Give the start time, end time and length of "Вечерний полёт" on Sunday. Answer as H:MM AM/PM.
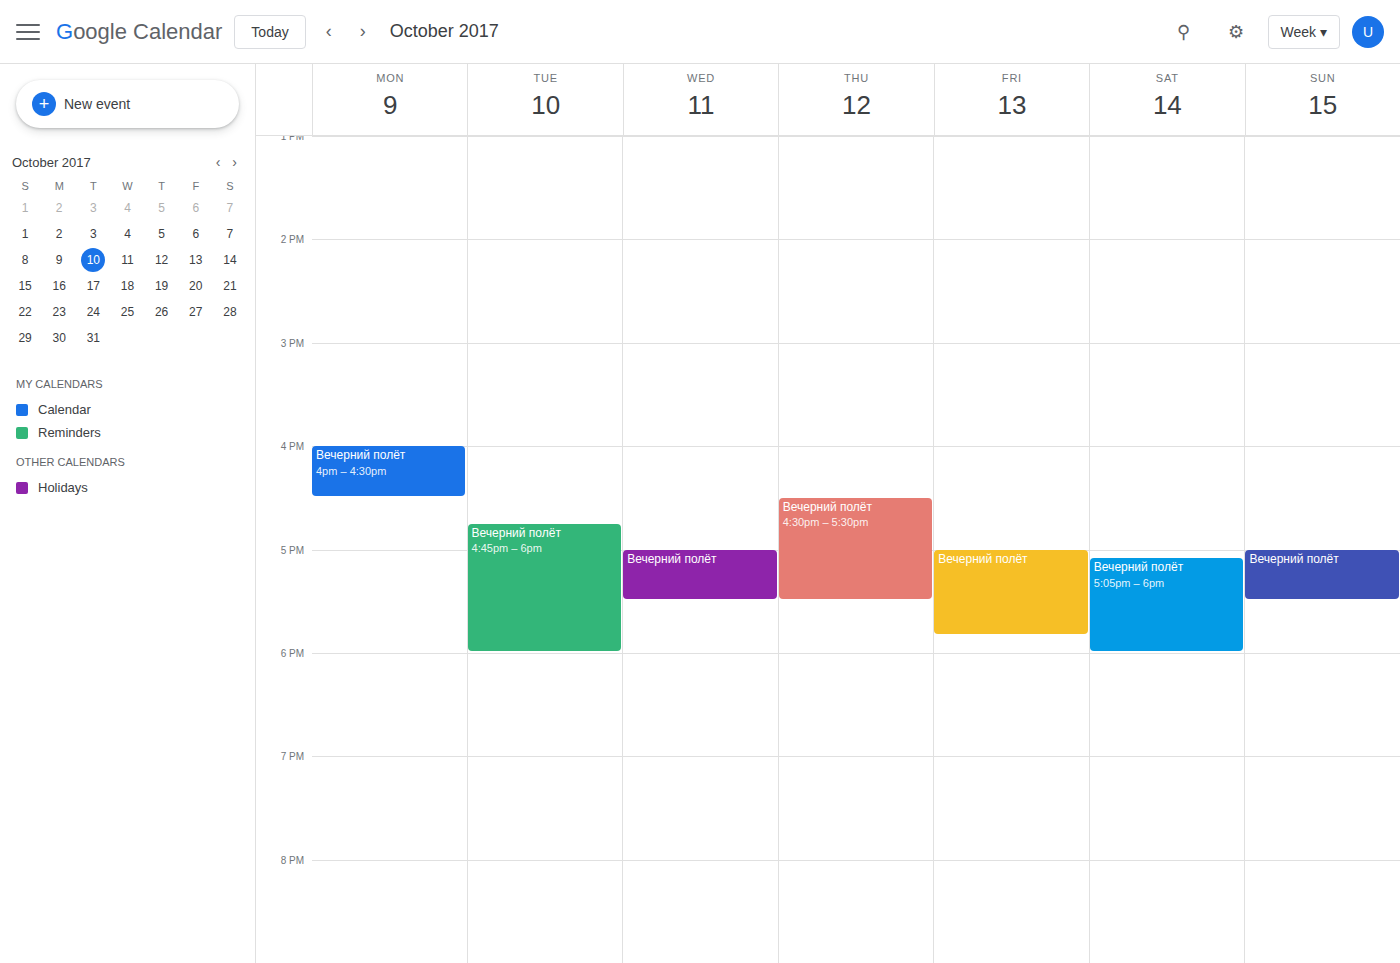
5:00 PM to 5:30 PM, 30 minutes